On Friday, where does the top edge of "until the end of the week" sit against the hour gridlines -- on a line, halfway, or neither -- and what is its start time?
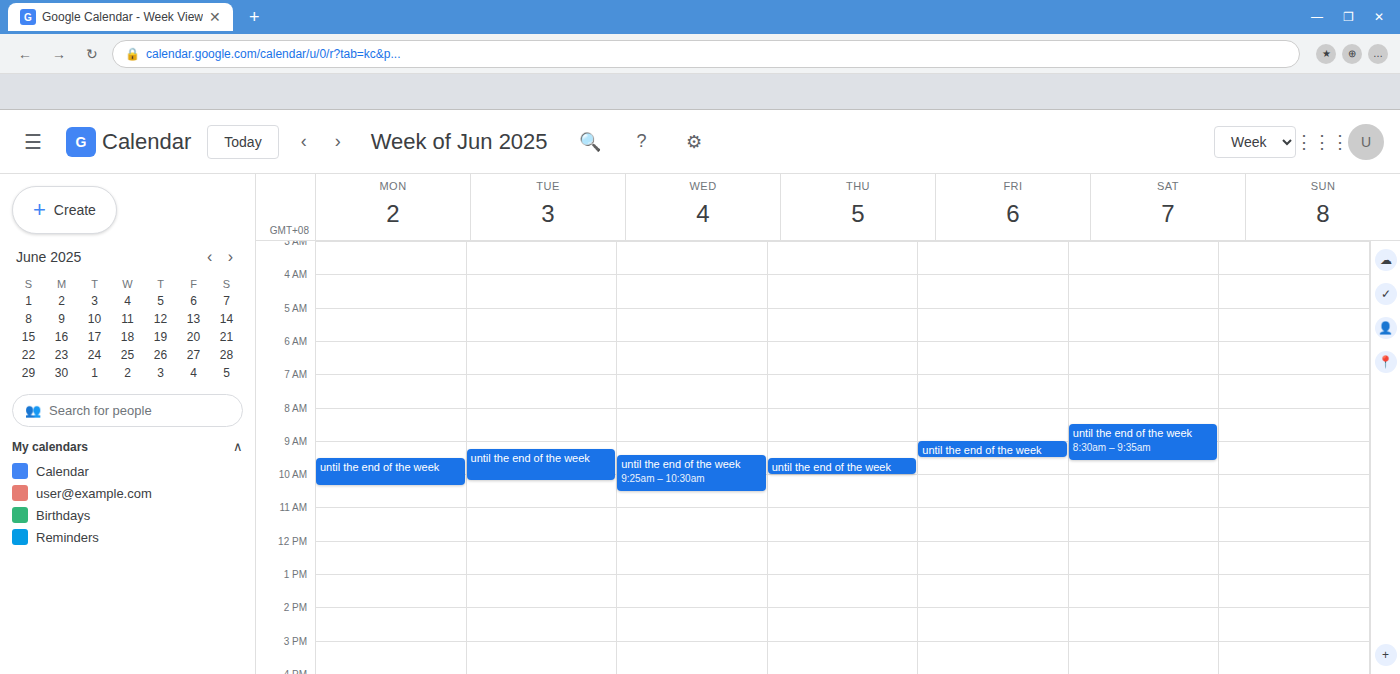
9:00 AM -- exactly on the 9 AM line.